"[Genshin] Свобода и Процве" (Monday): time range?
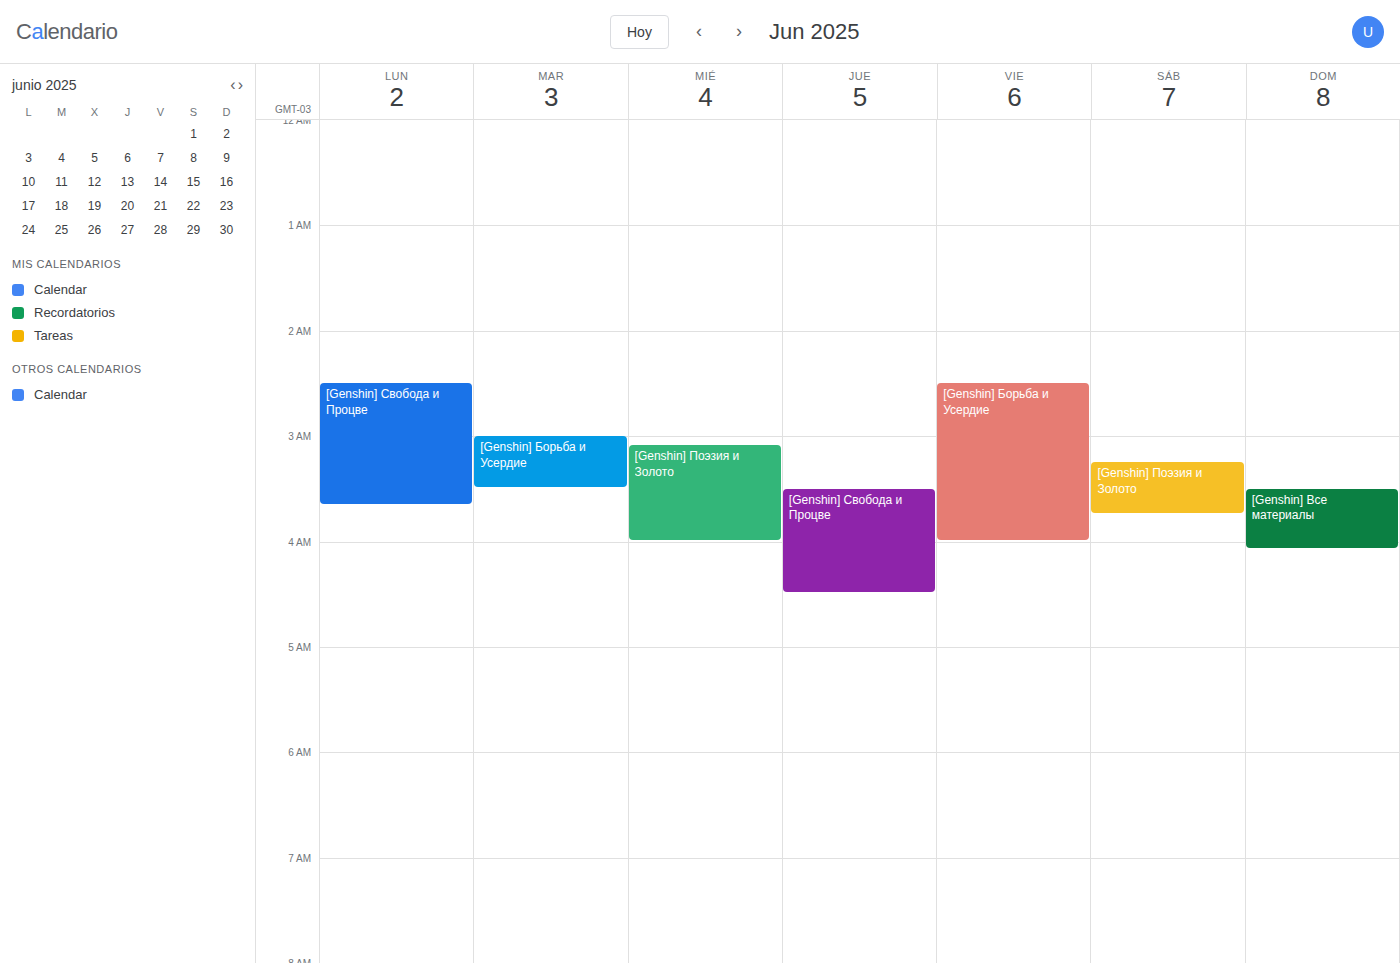
2:30 AM to 3:40 AM